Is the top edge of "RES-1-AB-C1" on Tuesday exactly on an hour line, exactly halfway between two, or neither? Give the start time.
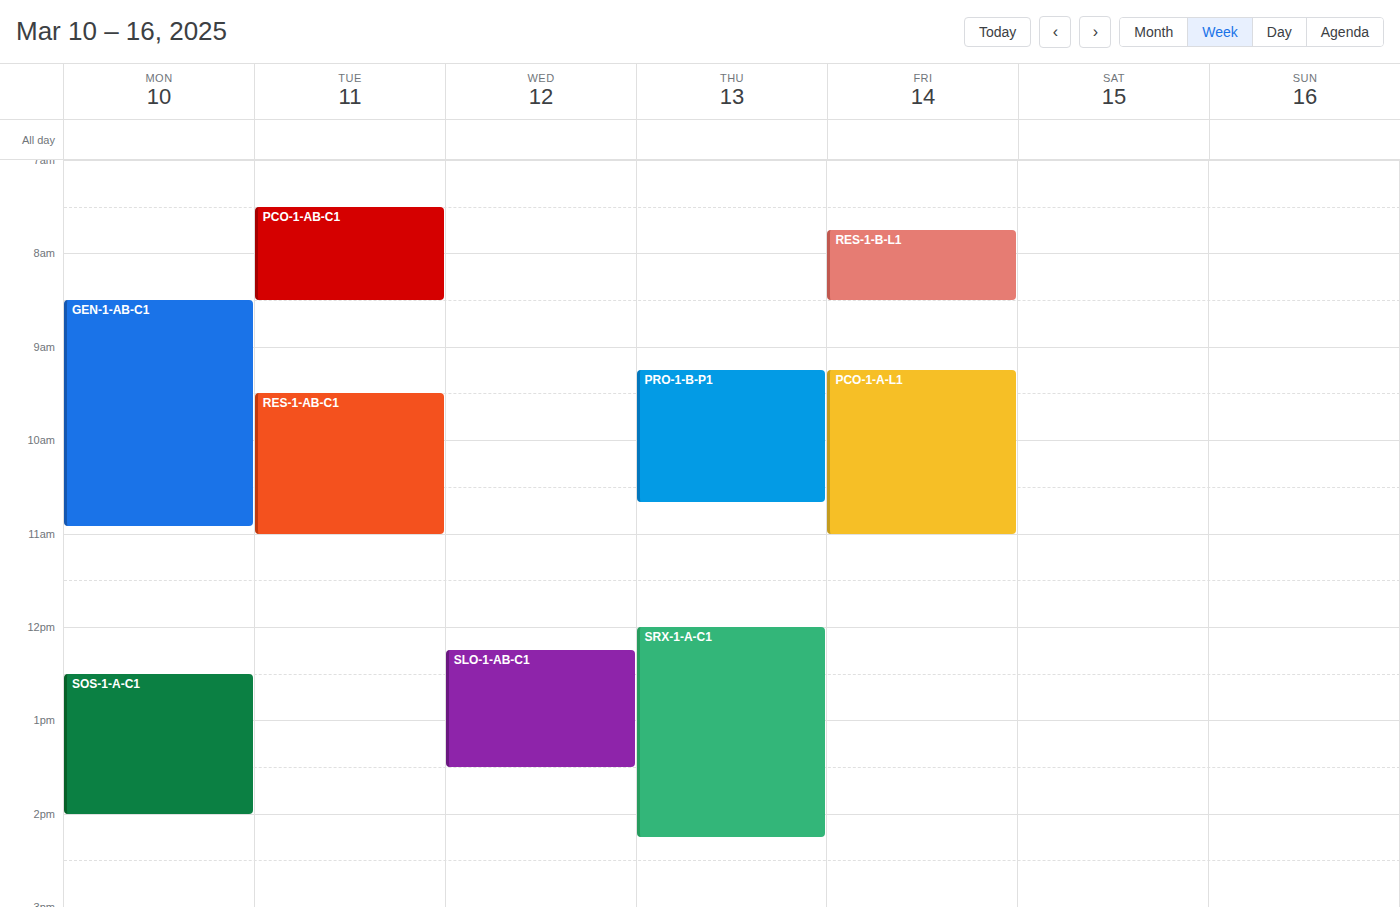
9:30 AM -- halfway between the 9 AM and 10 AM lines.